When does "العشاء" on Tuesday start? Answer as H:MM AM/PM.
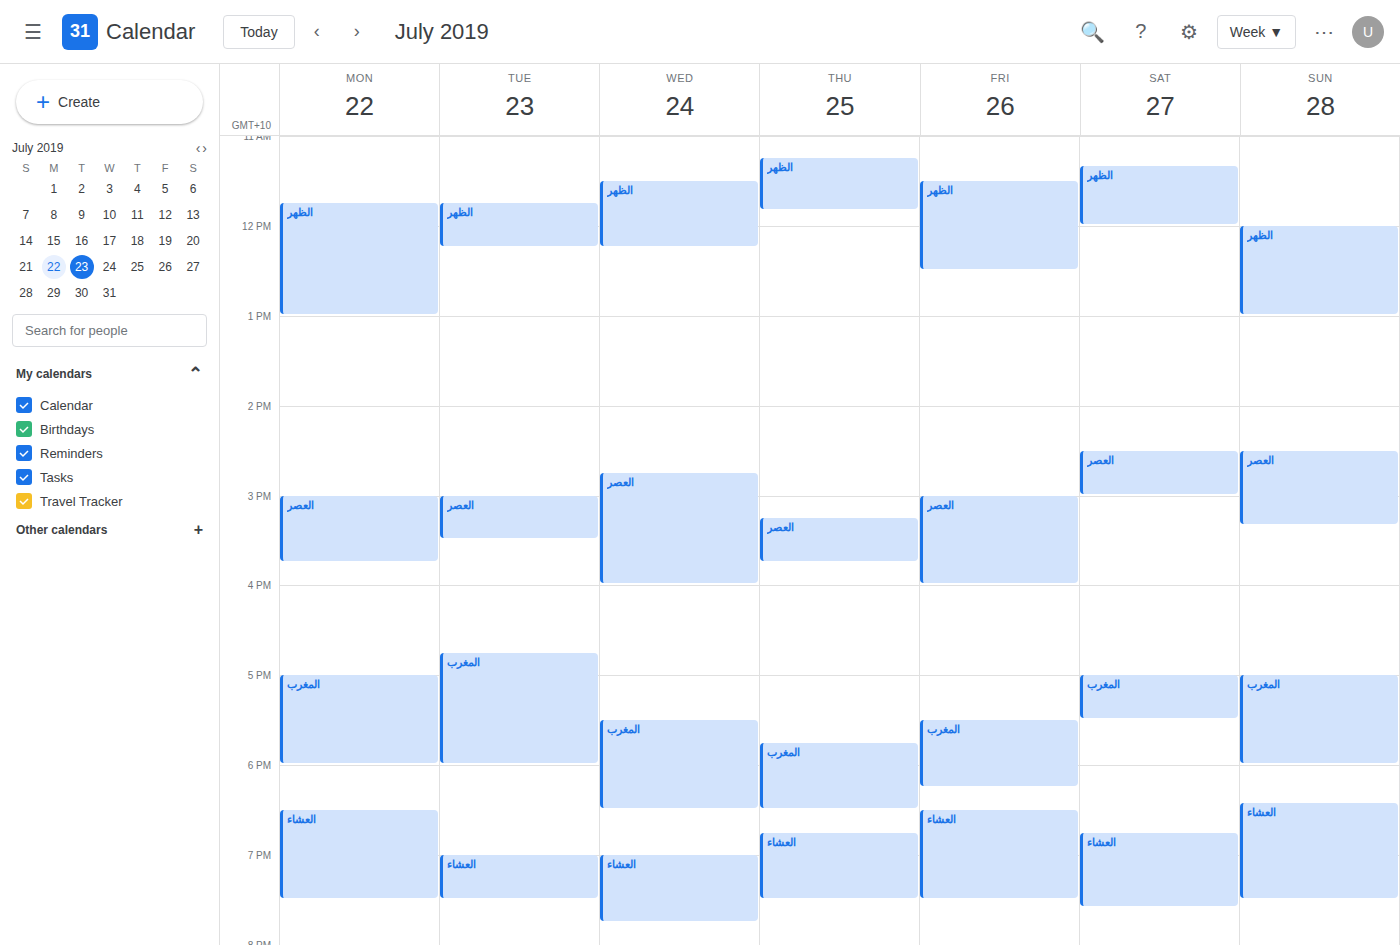
7:00 PM